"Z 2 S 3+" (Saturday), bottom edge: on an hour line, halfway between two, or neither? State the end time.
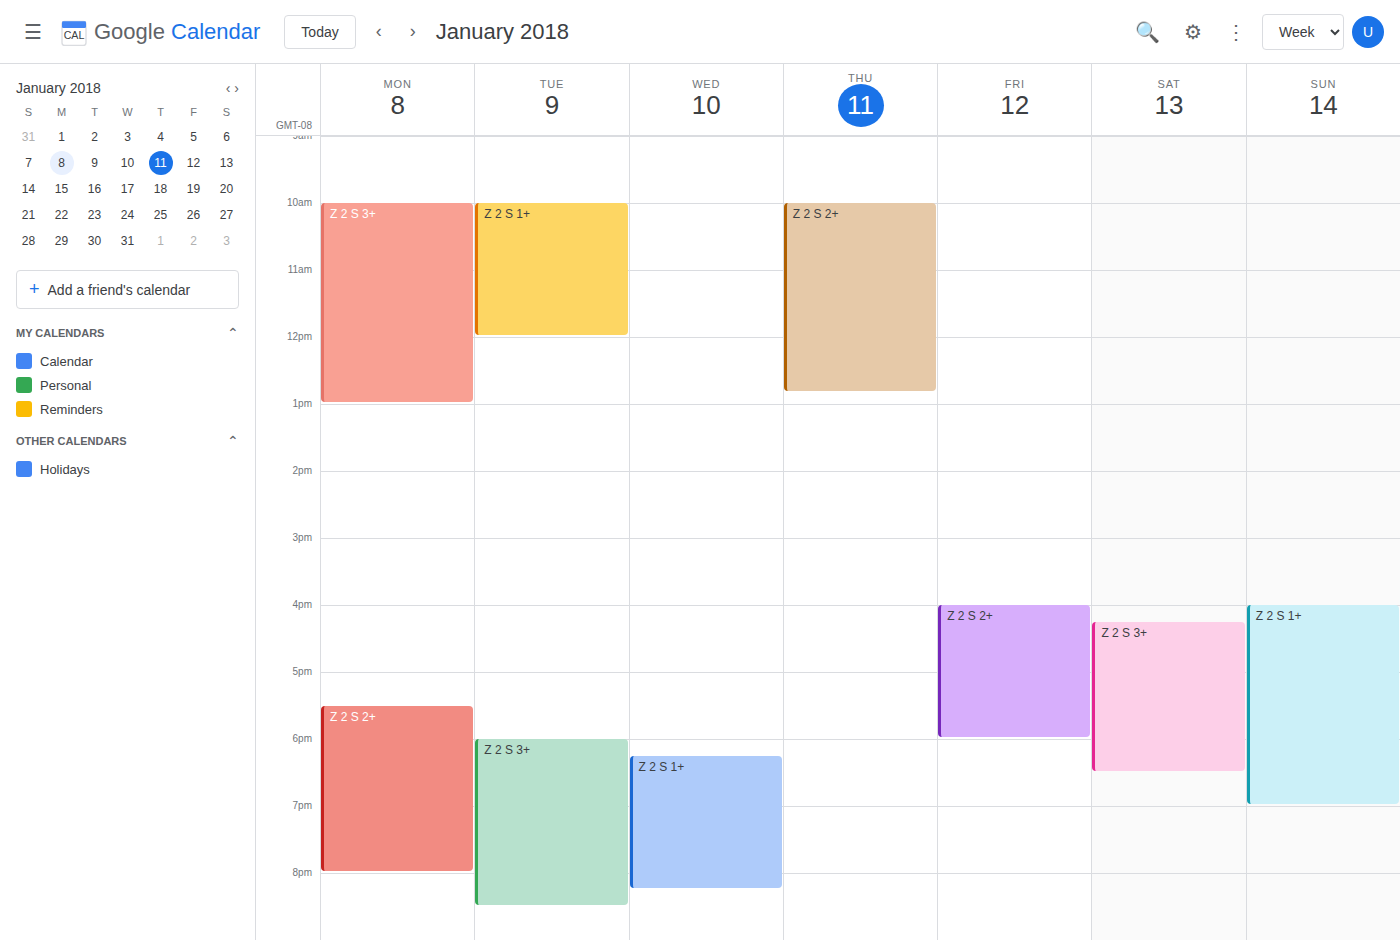
6:30 PM -- halfway between the 6 PM and 7 PM lines.